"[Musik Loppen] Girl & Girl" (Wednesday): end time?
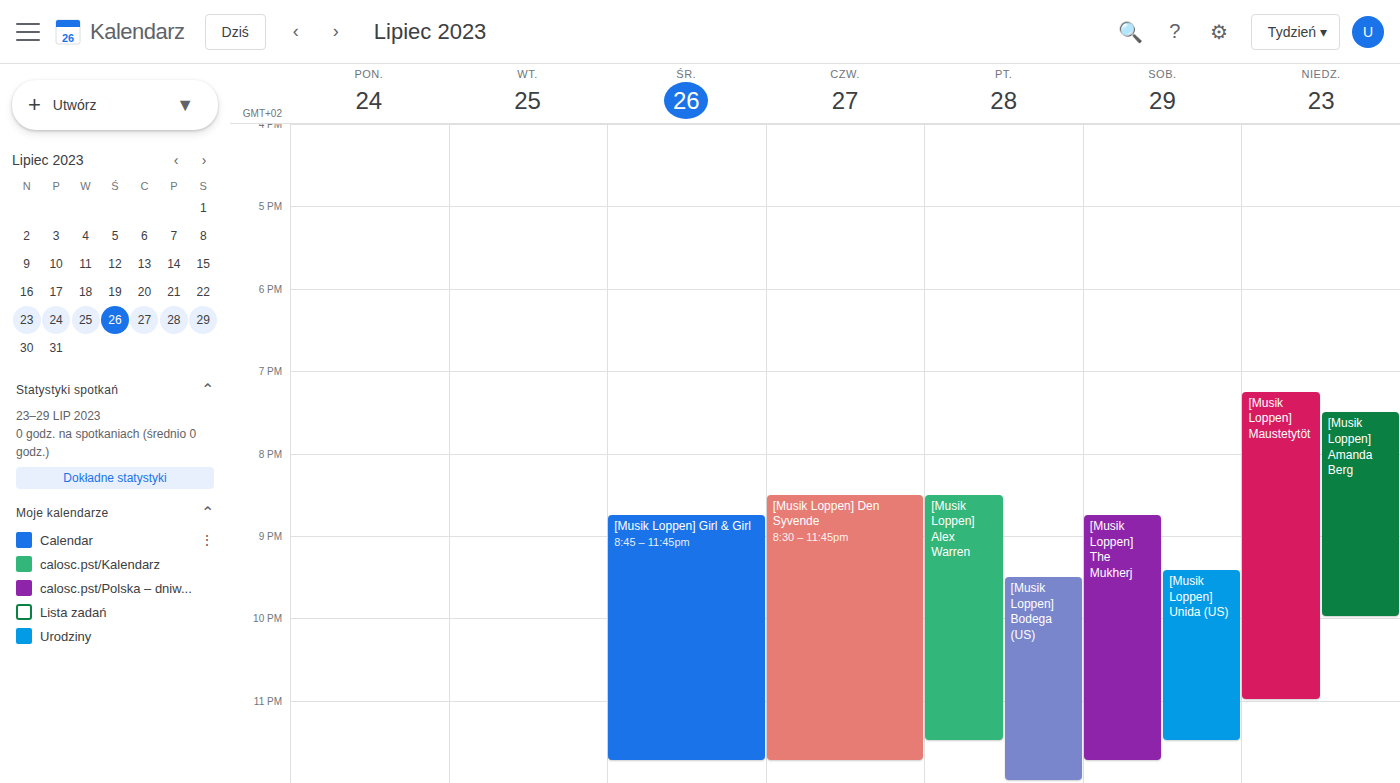
11:45 PM